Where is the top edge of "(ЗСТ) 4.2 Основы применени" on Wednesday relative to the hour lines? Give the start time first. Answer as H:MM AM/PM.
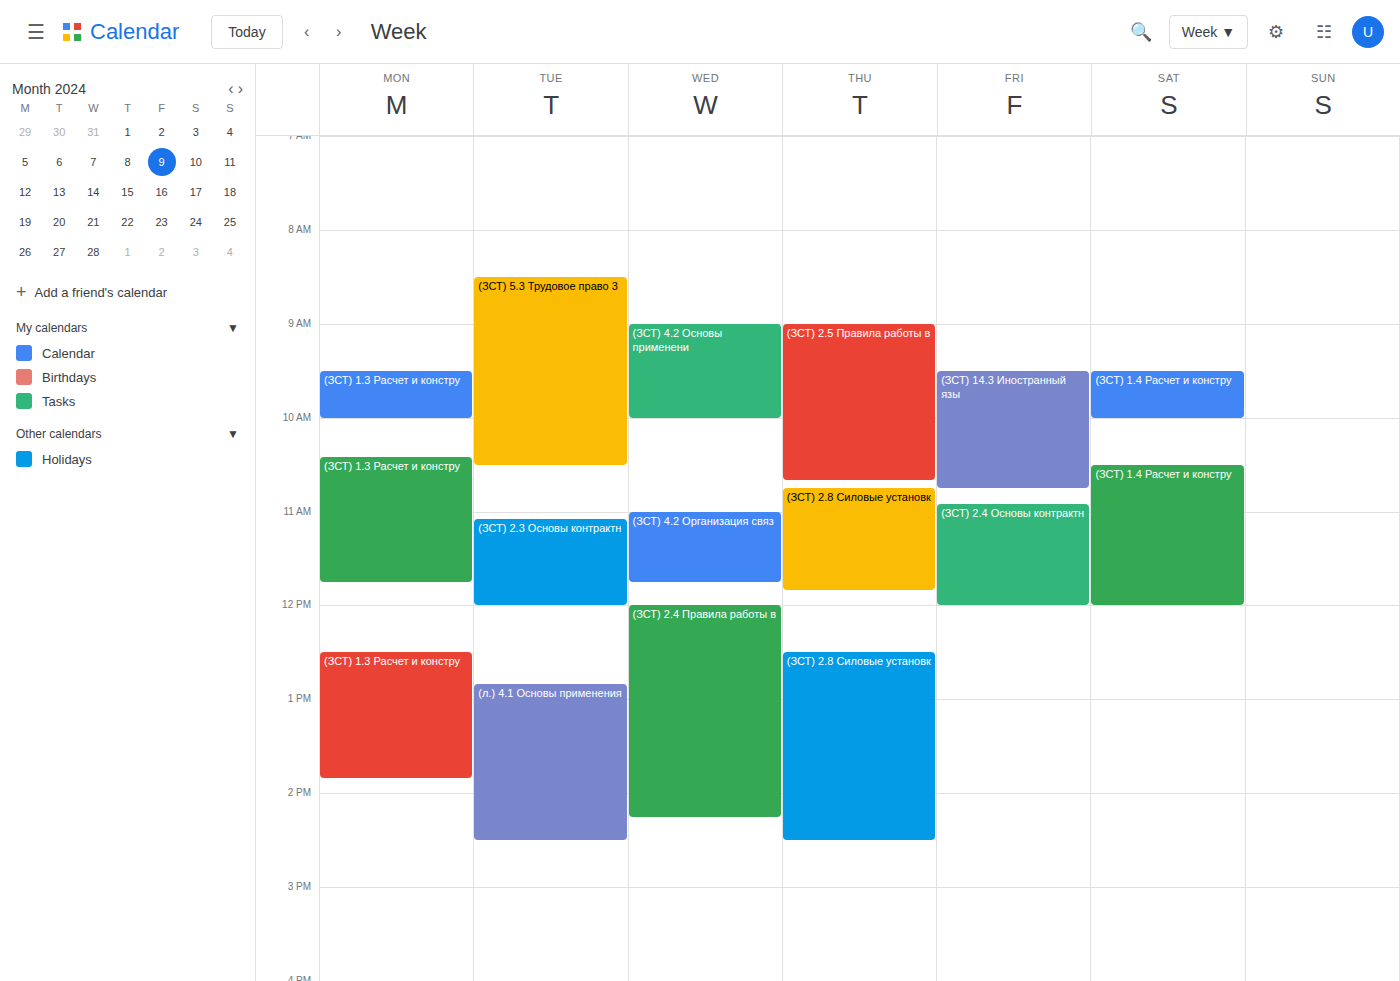
9:00 AM -- exactly on the 9 AM line.